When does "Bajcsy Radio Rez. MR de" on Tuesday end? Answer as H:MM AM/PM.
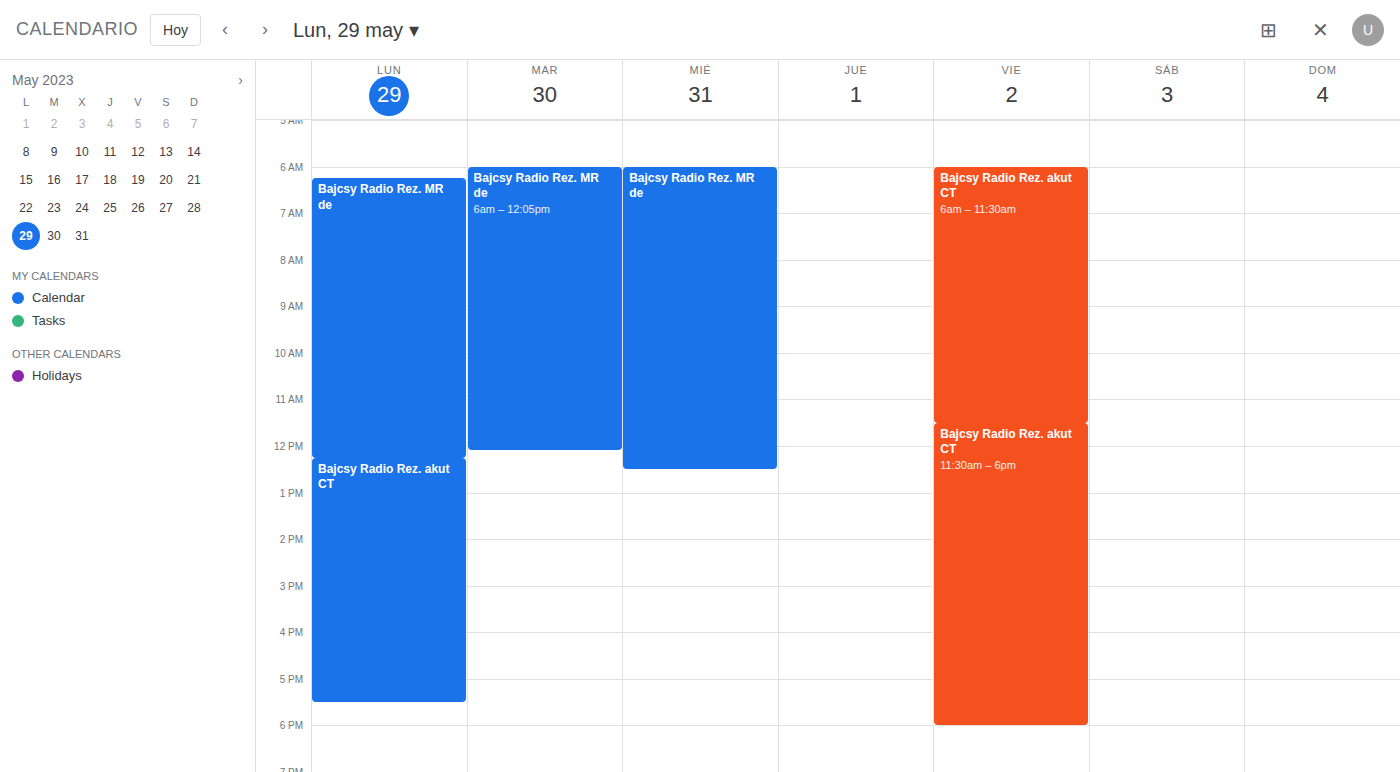
12:05 PM